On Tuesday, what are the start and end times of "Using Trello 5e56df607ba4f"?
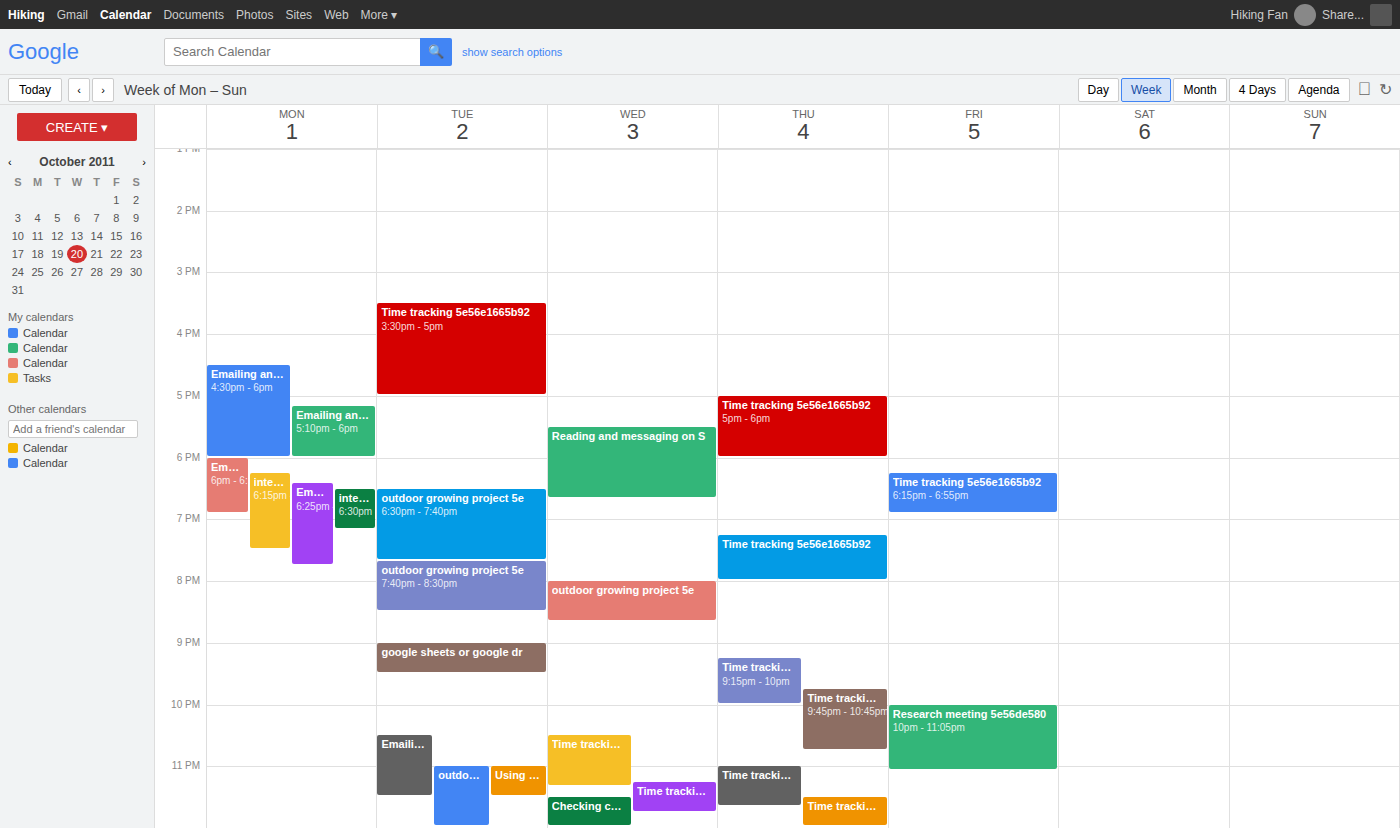
11:00 PM to 11:30 PM